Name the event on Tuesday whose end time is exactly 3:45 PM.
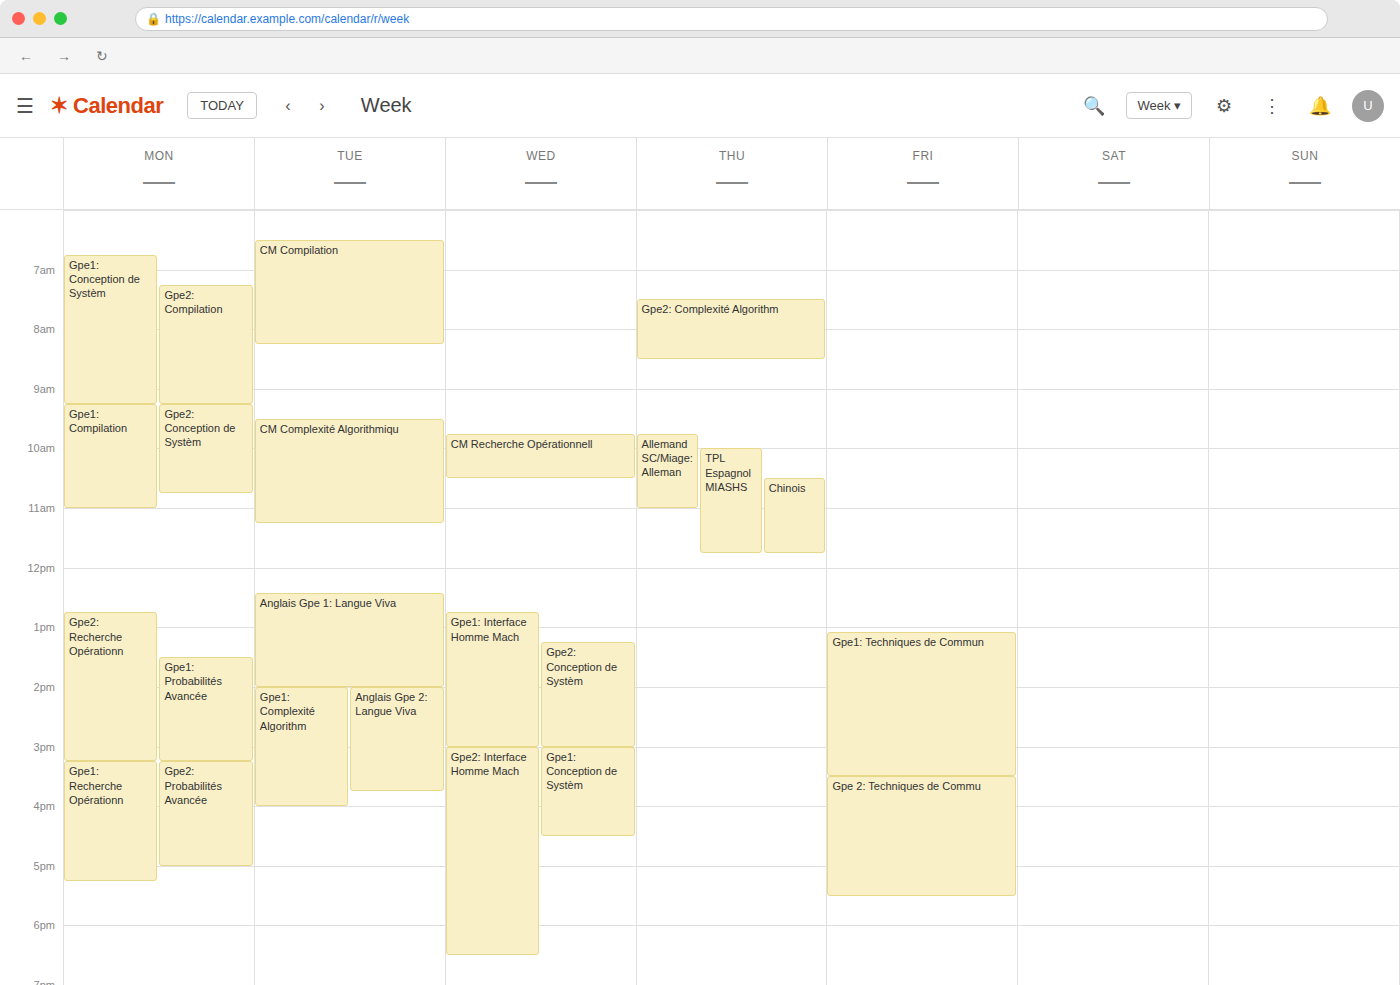
"Anglais Gpe 2: Langue Viva"